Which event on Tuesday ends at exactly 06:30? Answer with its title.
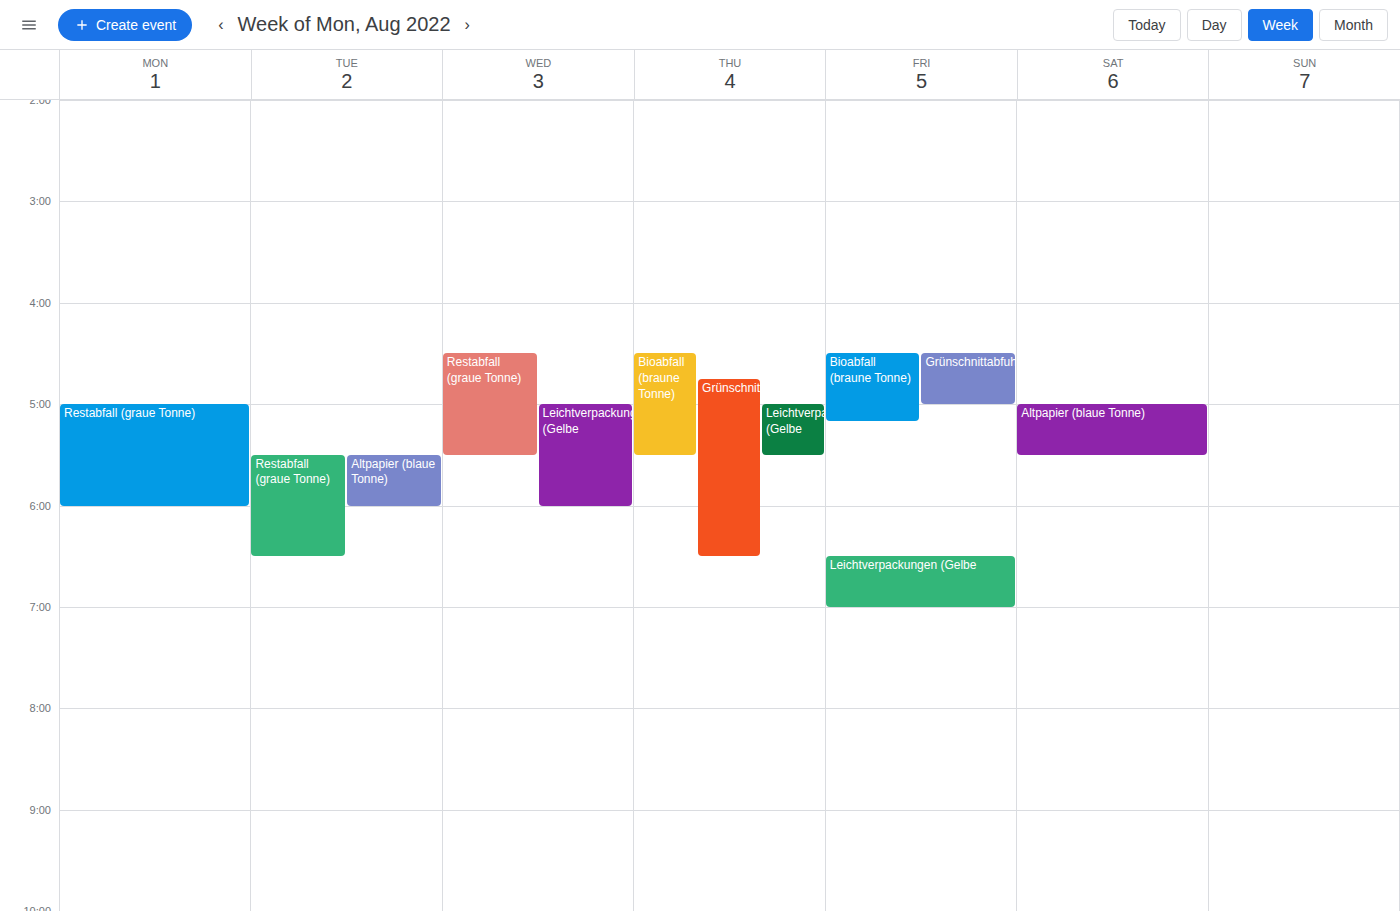
"Restabfall (graue Tonne)"